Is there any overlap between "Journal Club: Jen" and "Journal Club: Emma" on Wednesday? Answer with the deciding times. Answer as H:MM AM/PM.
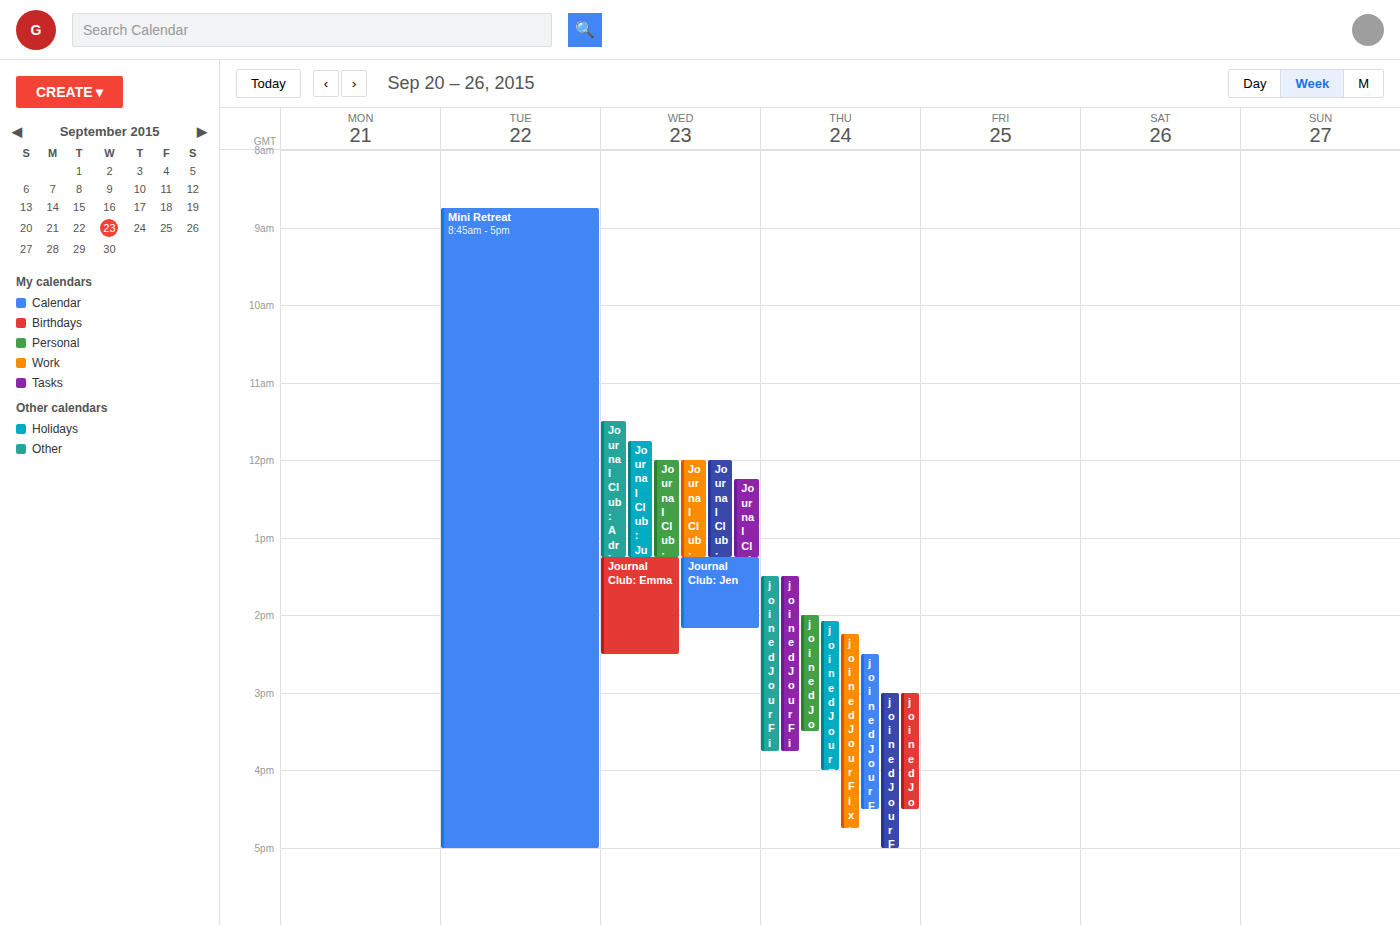
"Journal Club: Emma" starts at 1:15 PM, before "Journal Club: Jen" ends at 2:10 PM -- they overlap.